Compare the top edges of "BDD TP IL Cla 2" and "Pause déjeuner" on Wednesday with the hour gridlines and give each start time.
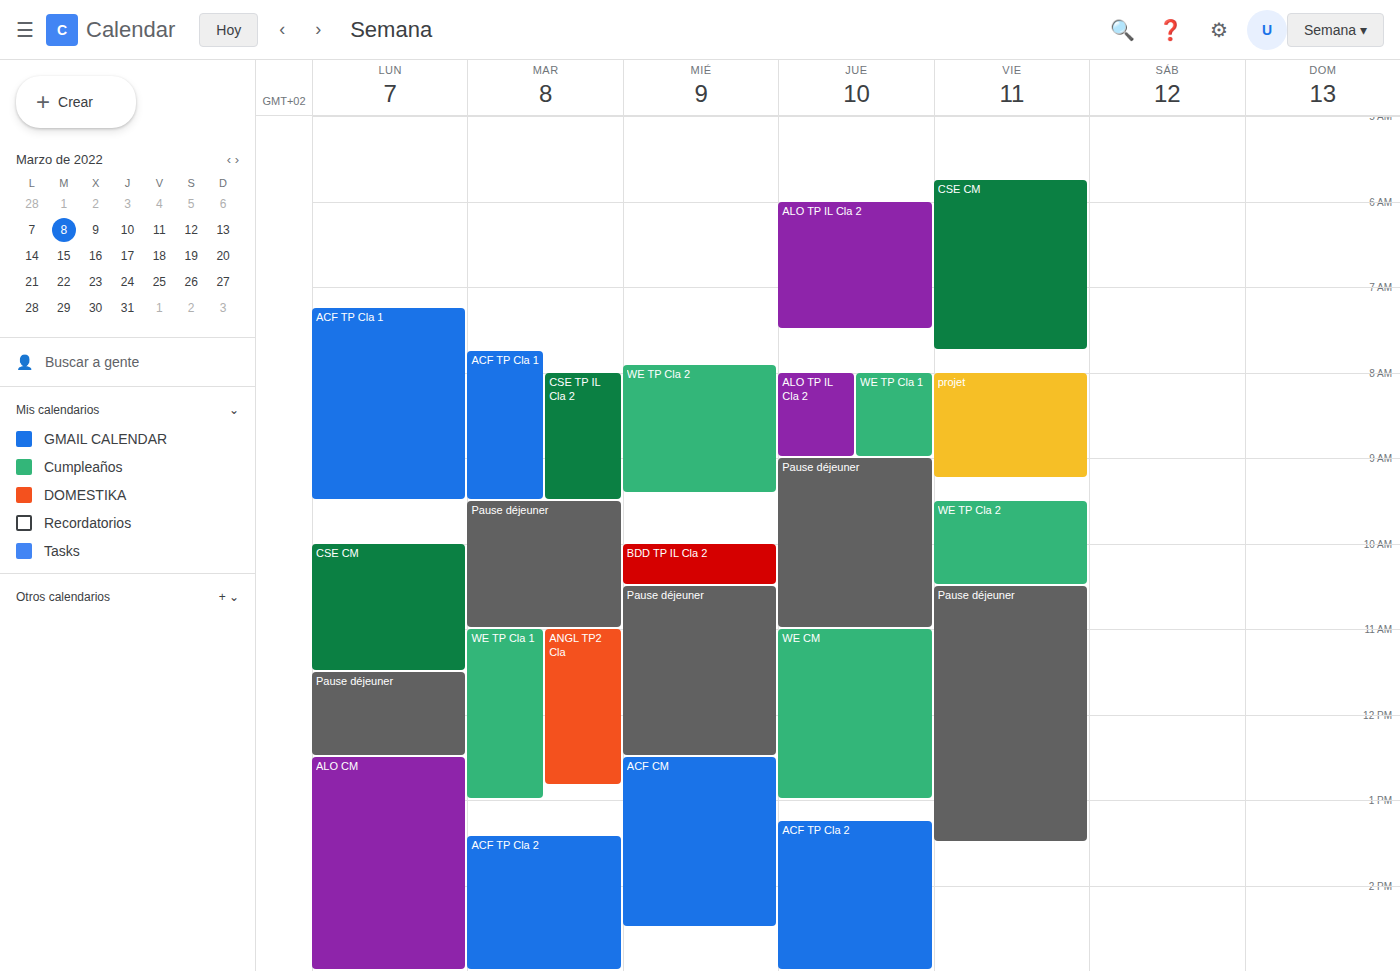
"BDD TP IL Cla 2": 10:00 AM, exactly on the 10 AM line. "Pause déjeuner": 10:30 AM, halfway between the 10 AM and 11 AM lines.